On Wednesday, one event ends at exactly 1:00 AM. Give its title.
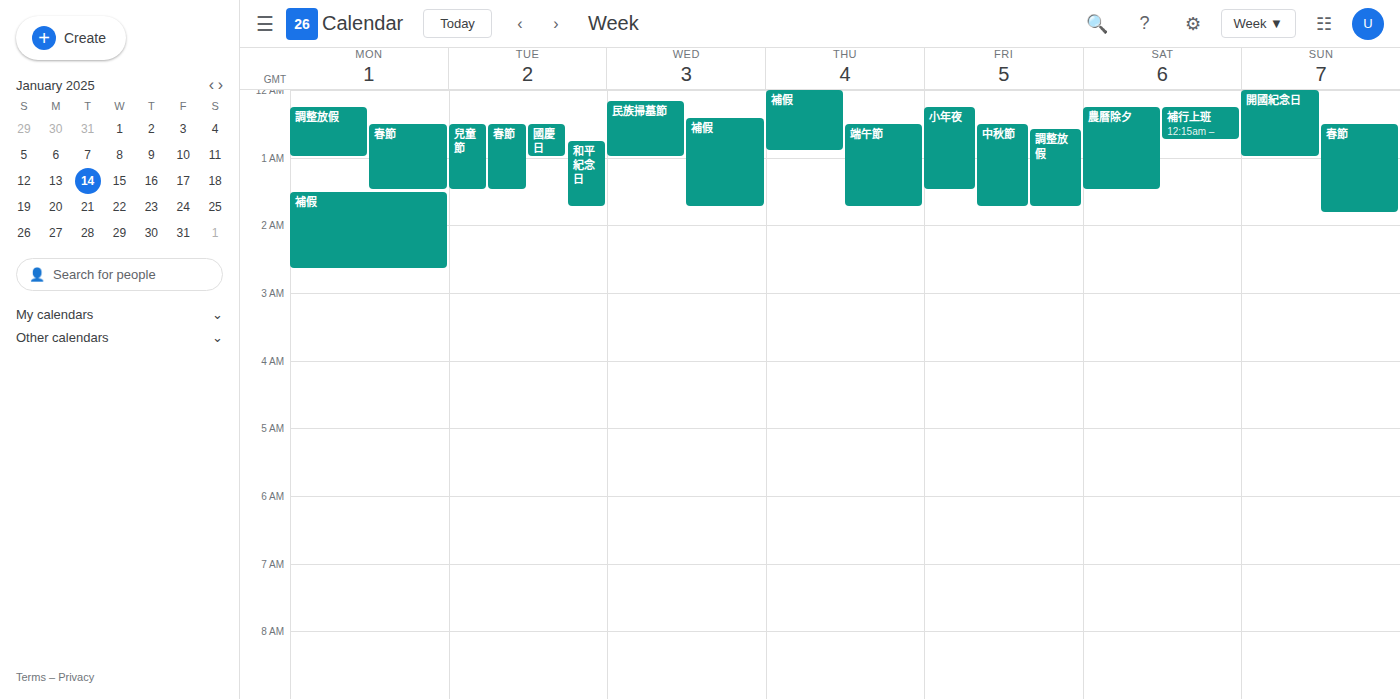
"民族掃墓節"